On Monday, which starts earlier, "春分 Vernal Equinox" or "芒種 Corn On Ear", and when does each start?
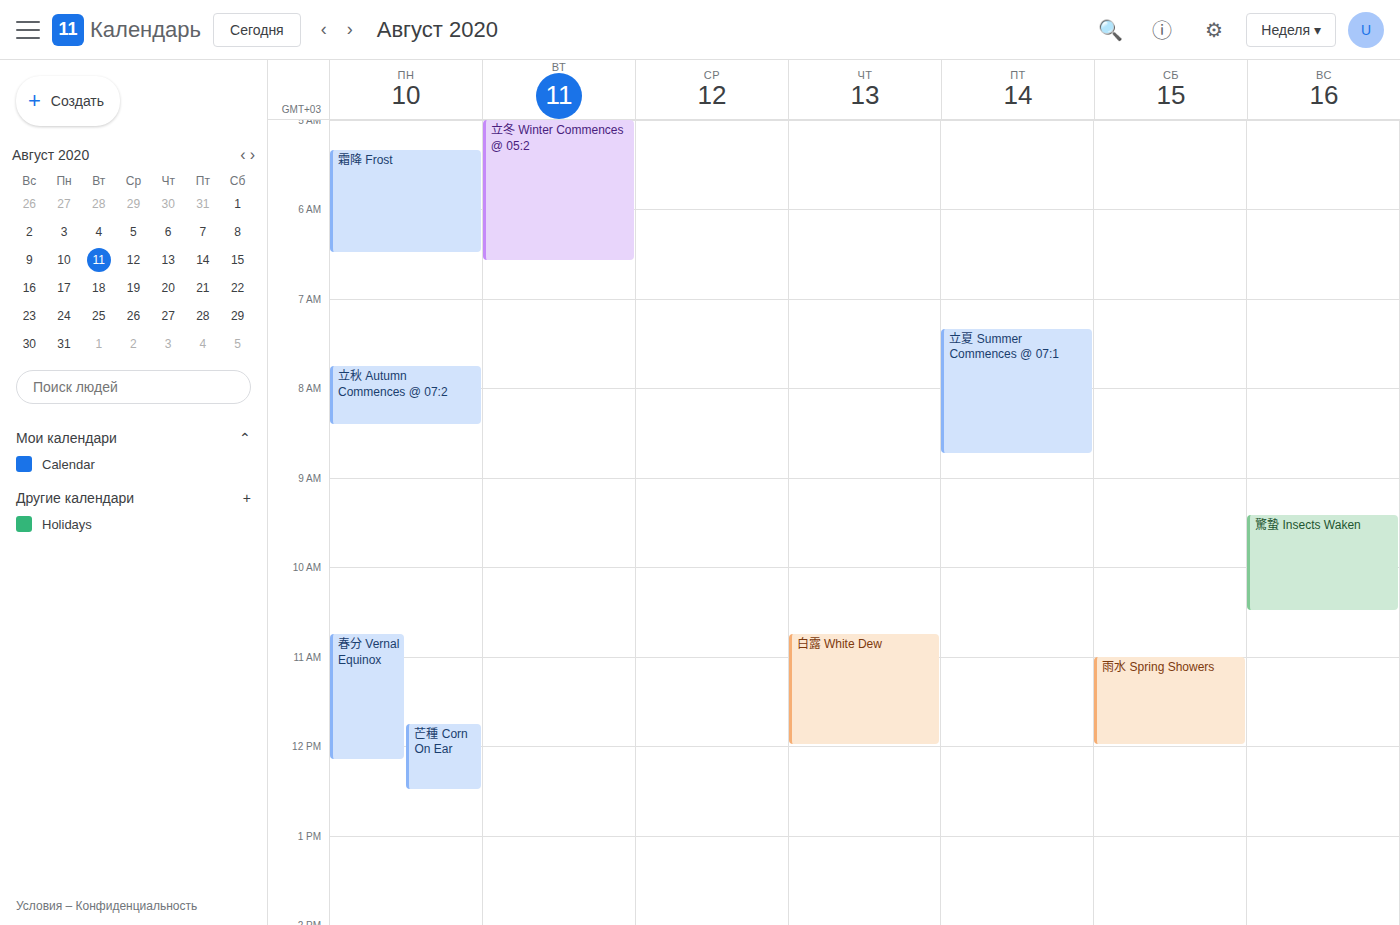
"春分 Vernal Equinox" 10:45 AM; "芒種 Corn On Ear" 11:45 AM.